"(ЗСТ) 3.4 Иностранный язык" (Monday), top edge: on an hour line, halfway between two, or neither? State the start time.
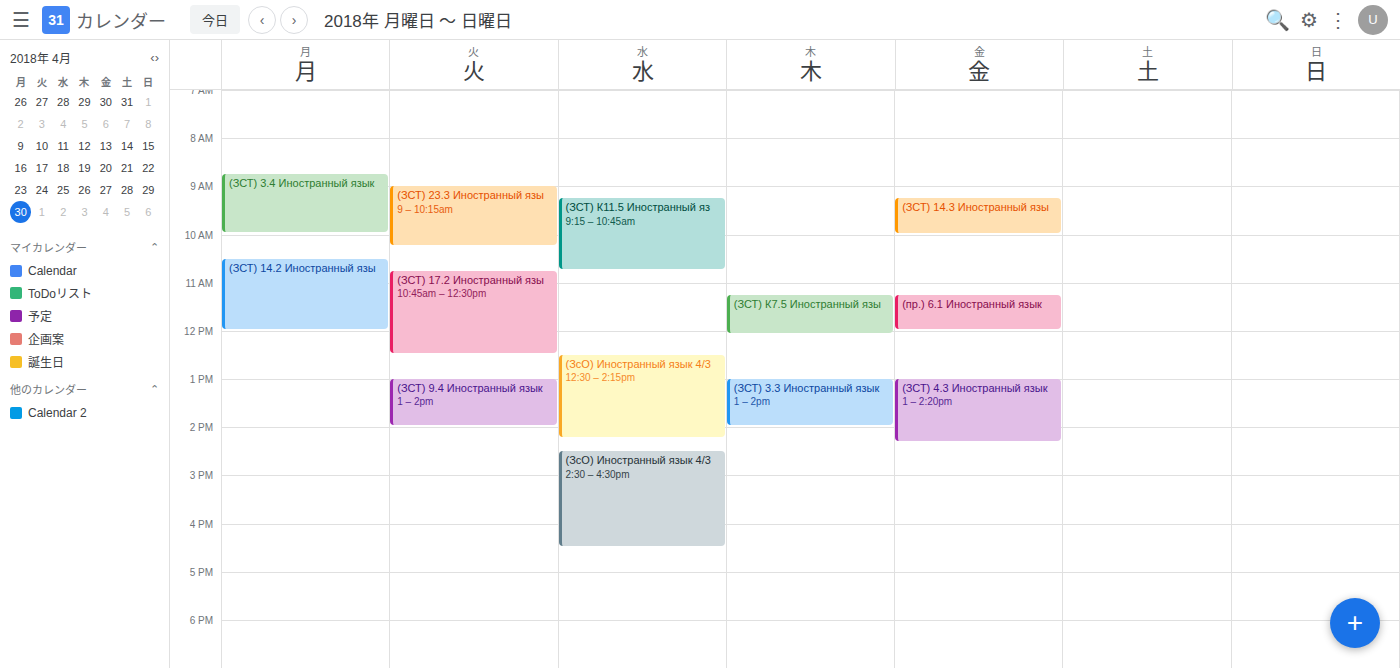
08:45 -- neither: three quarters of the way from the 08:00 line to the 09:00 line.